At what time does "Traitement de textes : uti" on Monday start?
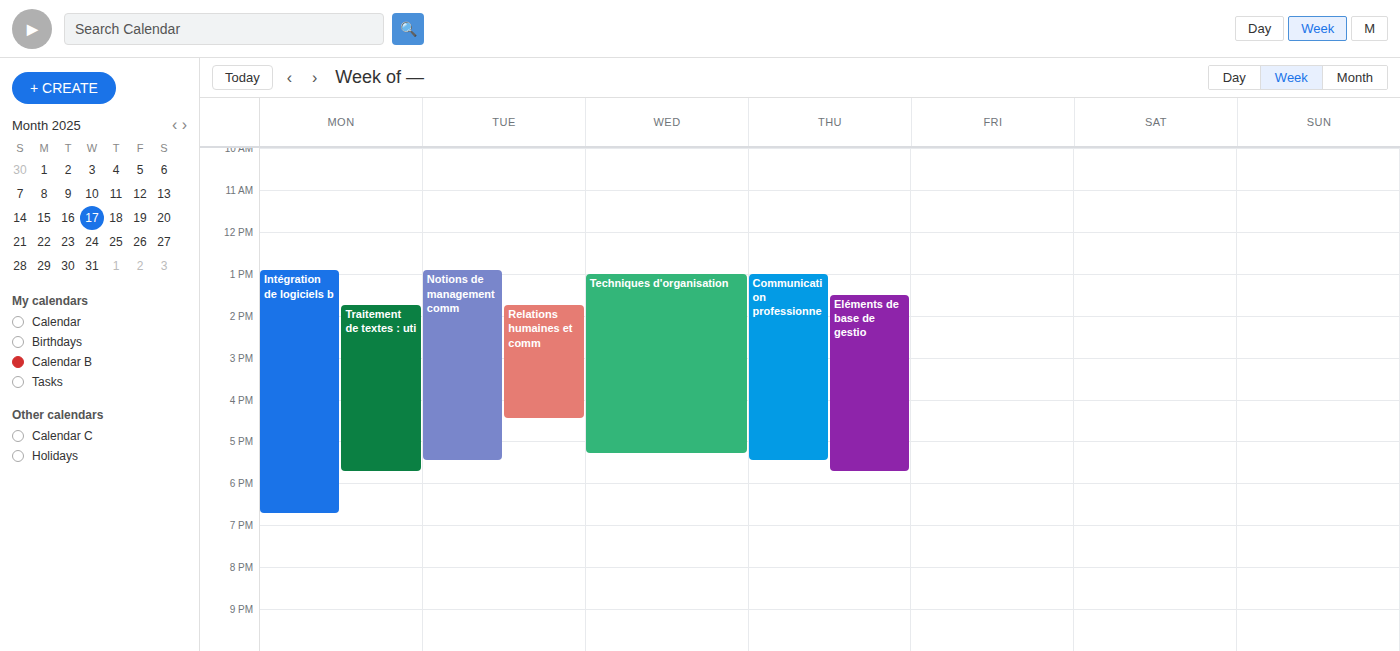
1:45 PM